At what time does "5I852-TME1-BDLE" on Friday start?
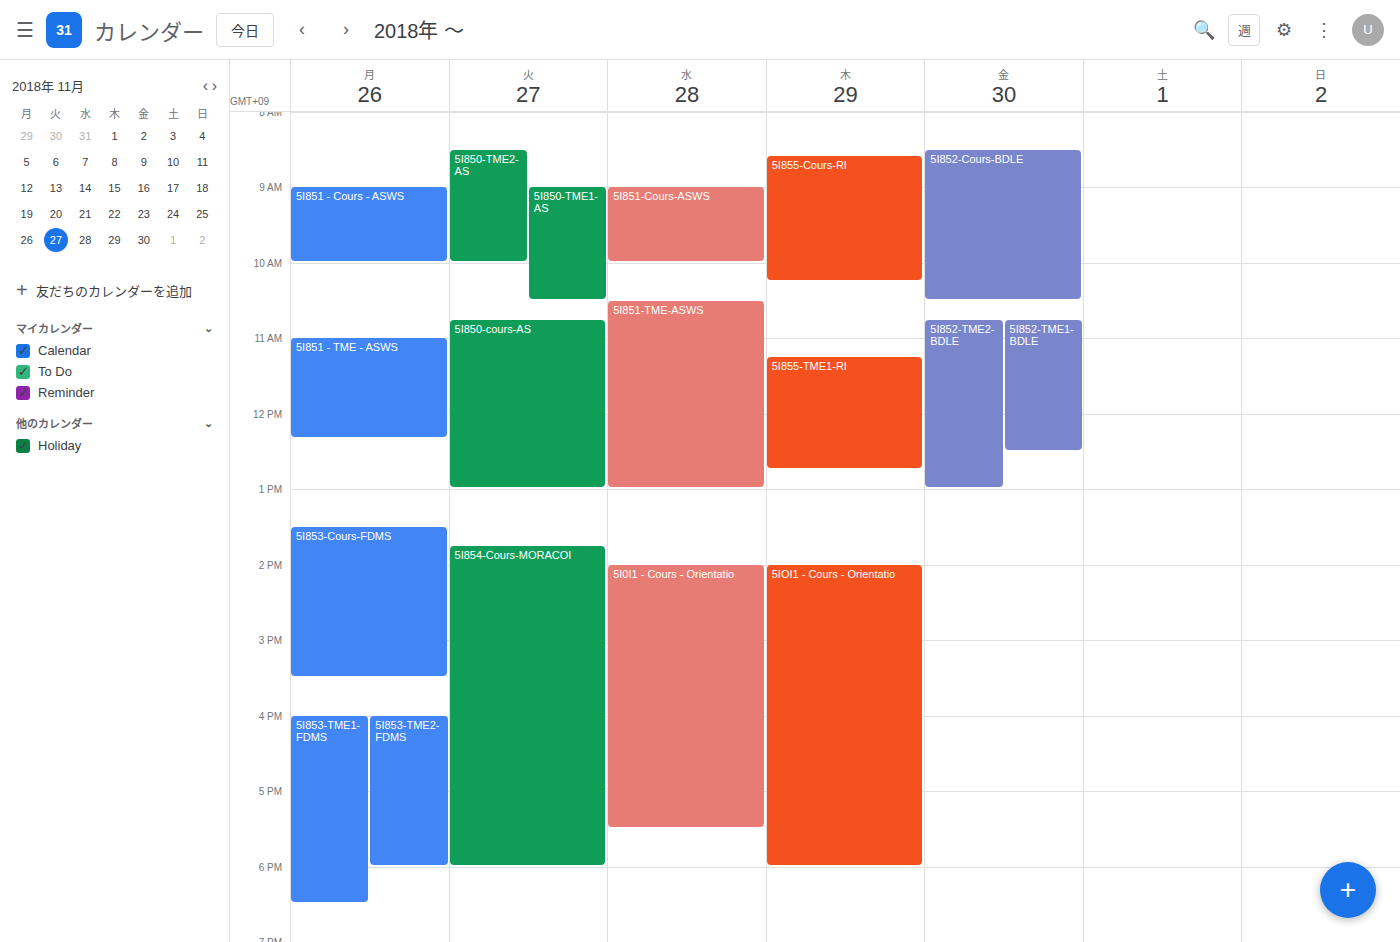
10:45 AM